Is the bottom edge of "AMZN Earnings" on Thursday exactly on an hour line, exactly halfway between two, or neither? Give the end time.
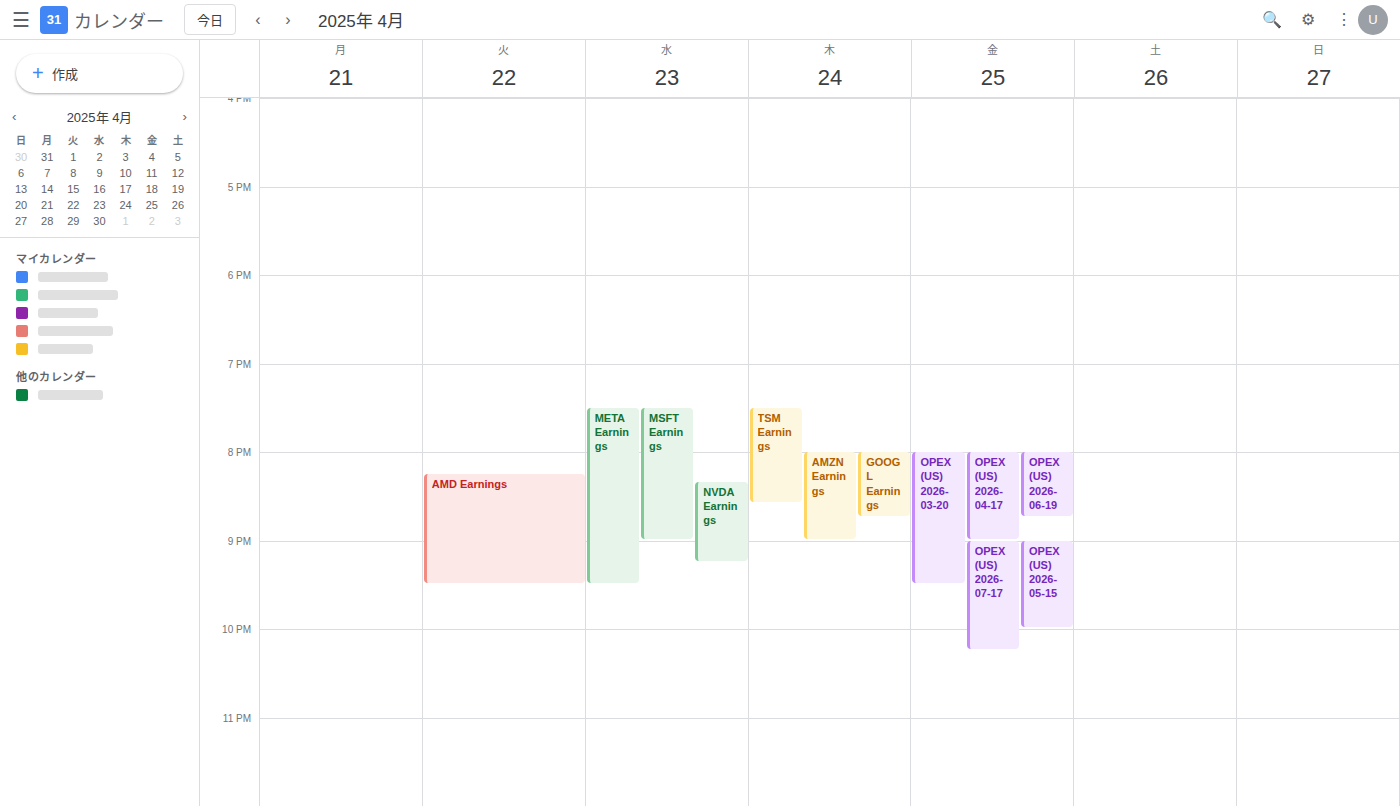
21:00 -- exactly on the 21:00 line.